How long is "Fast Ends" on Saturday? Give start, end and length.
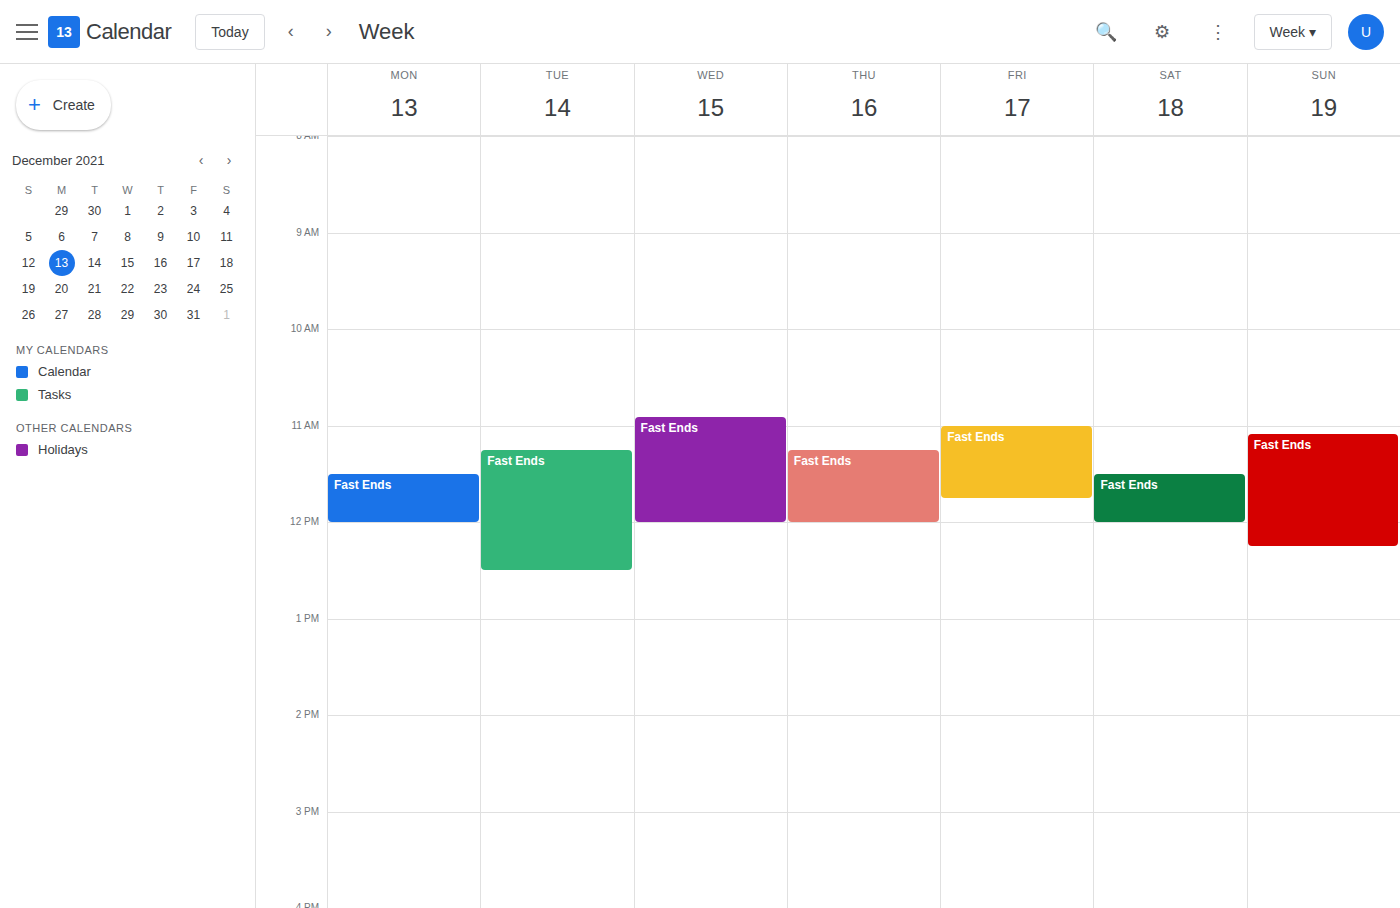
11:30 AM to 12:00 PM, 30 minutes